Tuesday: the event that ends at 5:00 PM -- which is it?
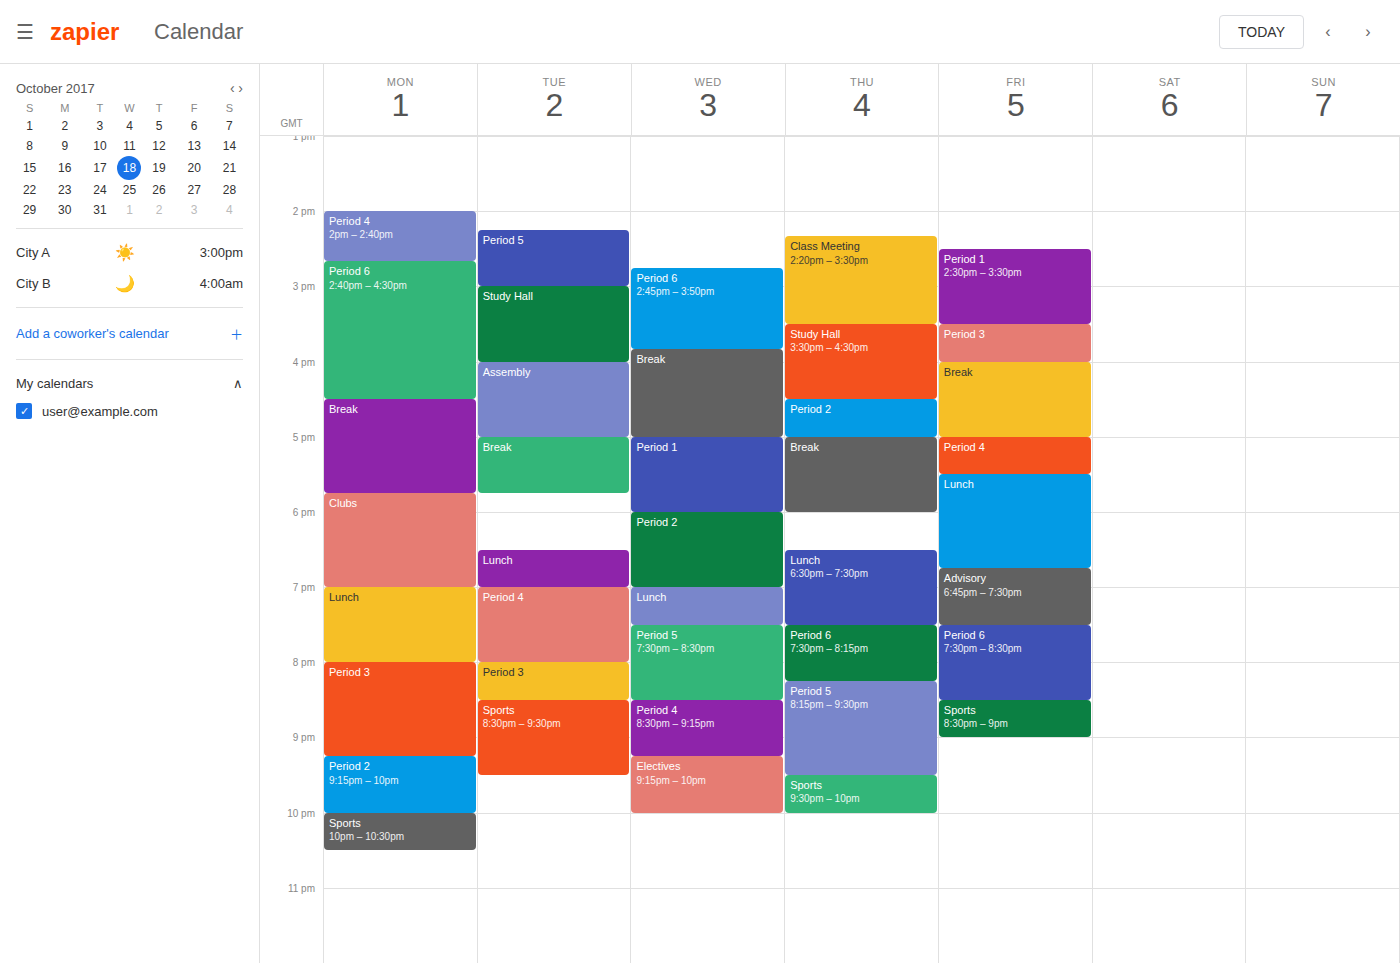
"Assembly"